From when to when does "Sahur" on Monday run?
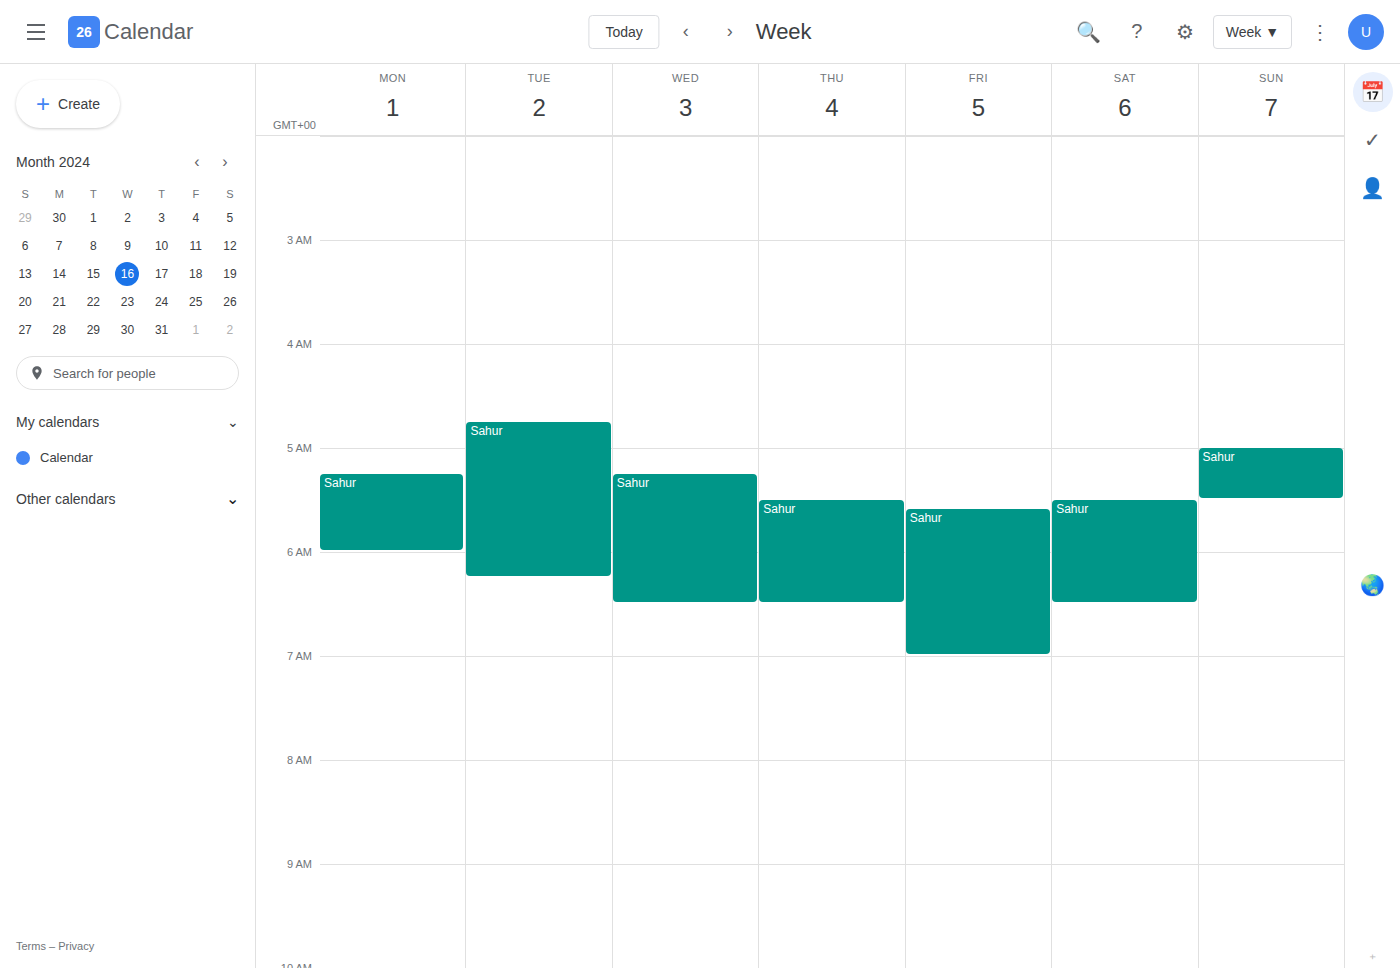
5:15 AM to 6:00 AM